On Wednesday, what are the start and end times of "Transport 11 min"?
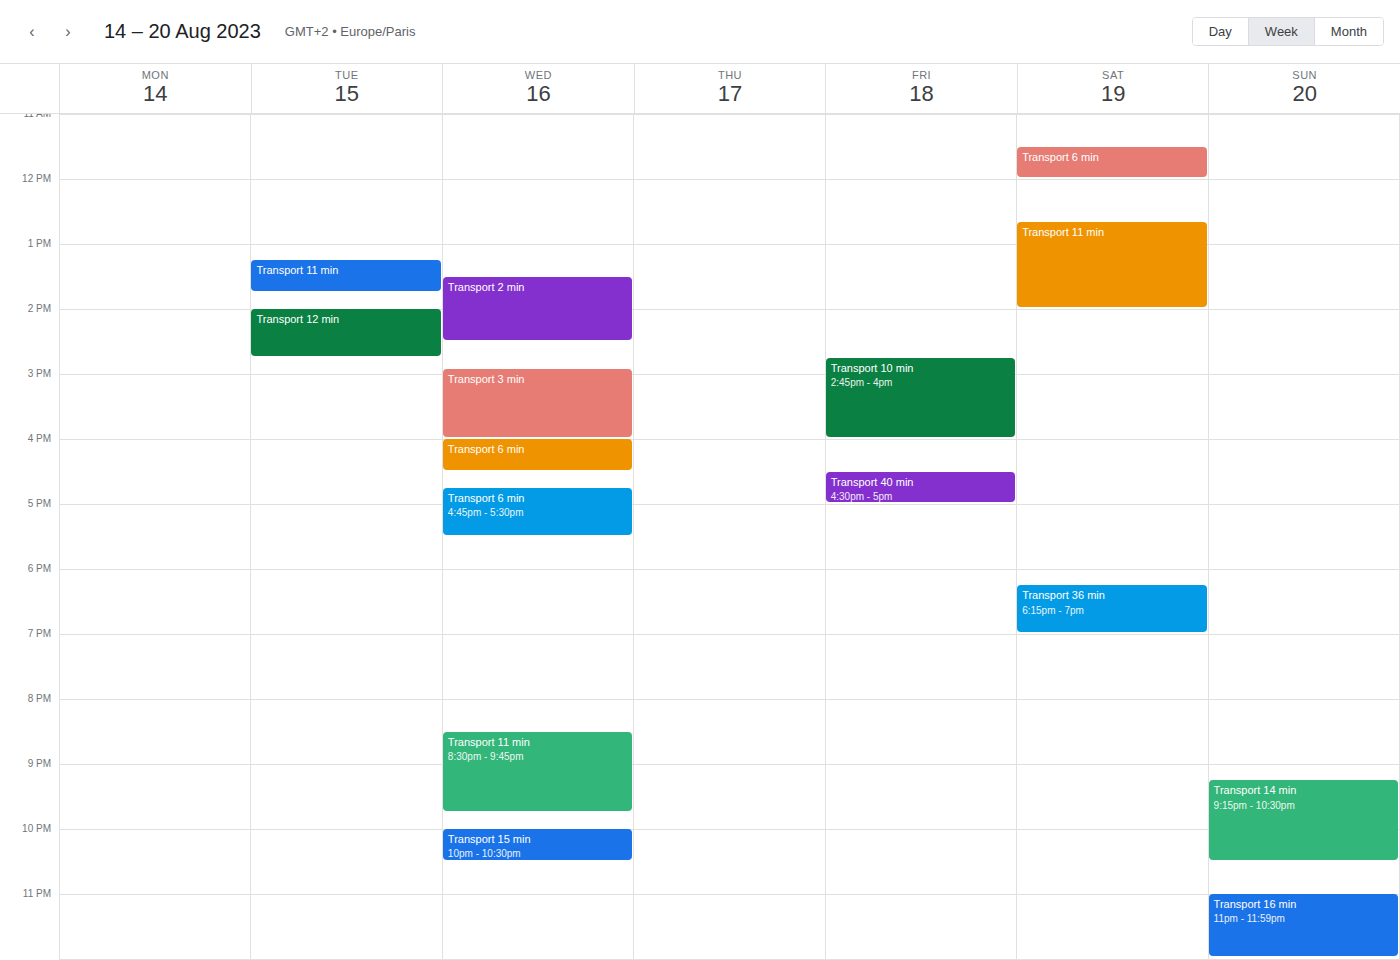
8:30 PM to 9:45 PM